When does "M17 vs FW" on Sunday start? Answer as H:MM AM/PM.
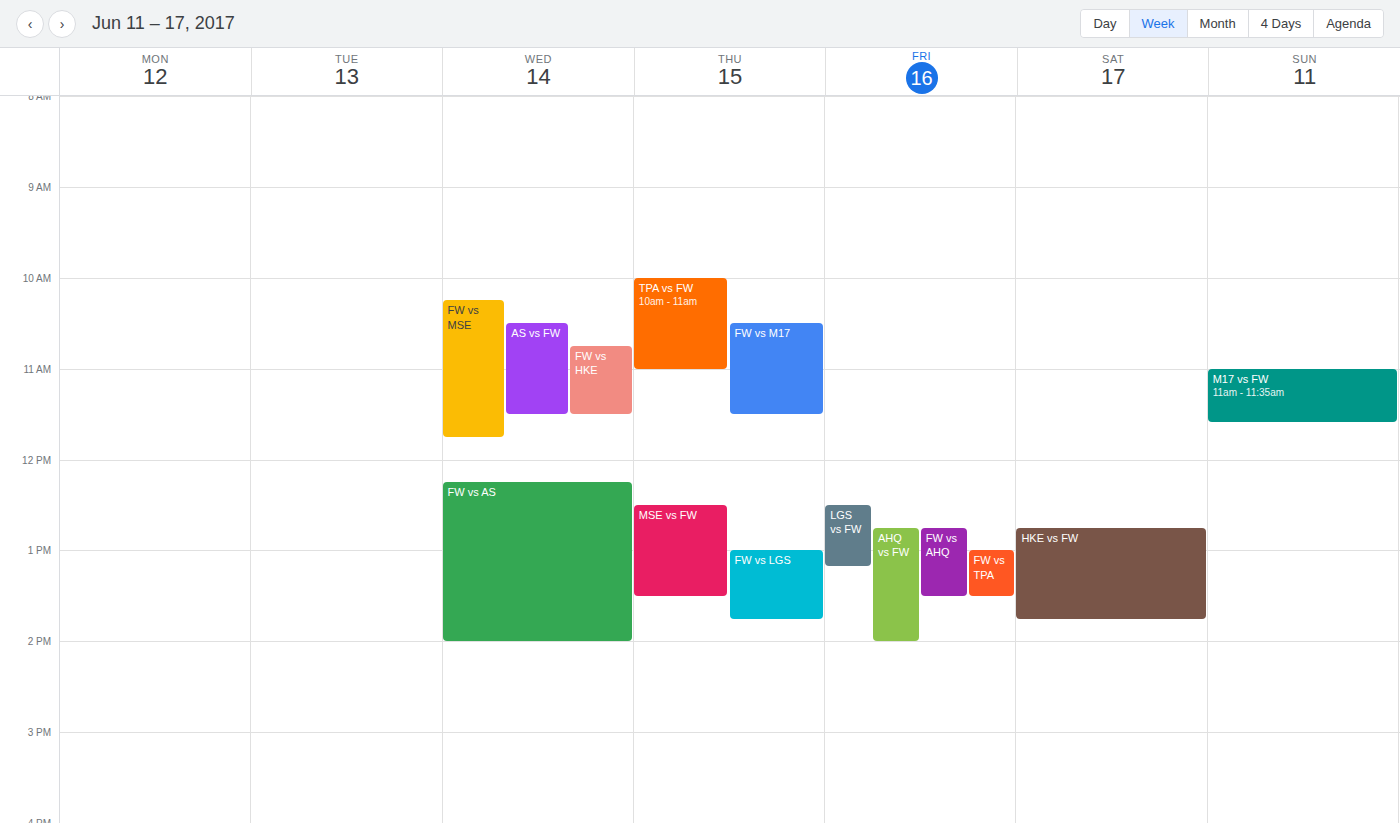
11:00 AM